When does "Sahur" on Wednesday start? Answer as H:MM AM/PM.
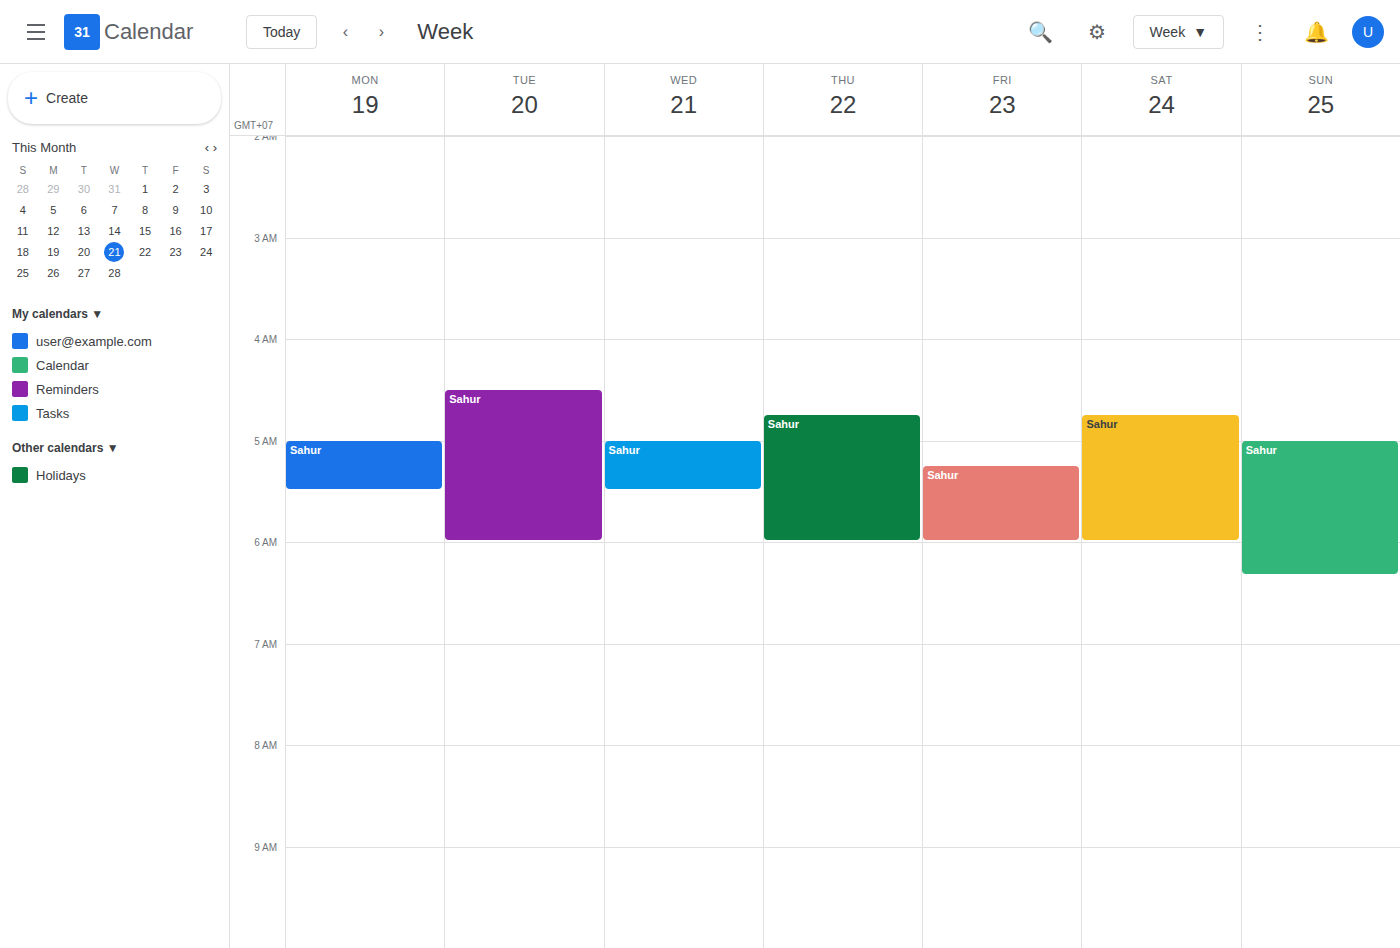
5:00 AM